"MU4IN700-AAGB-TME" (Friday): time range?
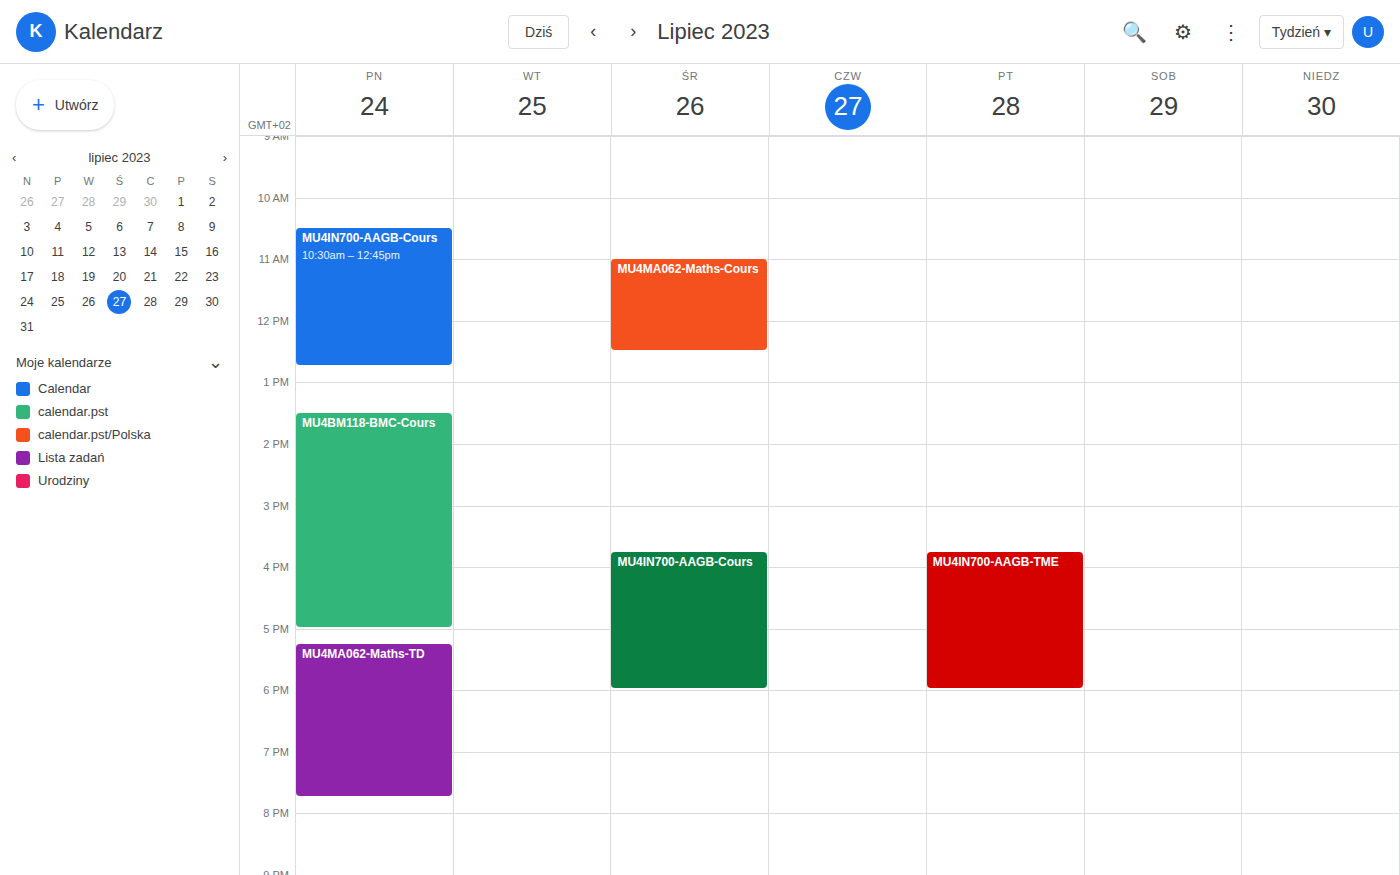
15:45 to 18:00